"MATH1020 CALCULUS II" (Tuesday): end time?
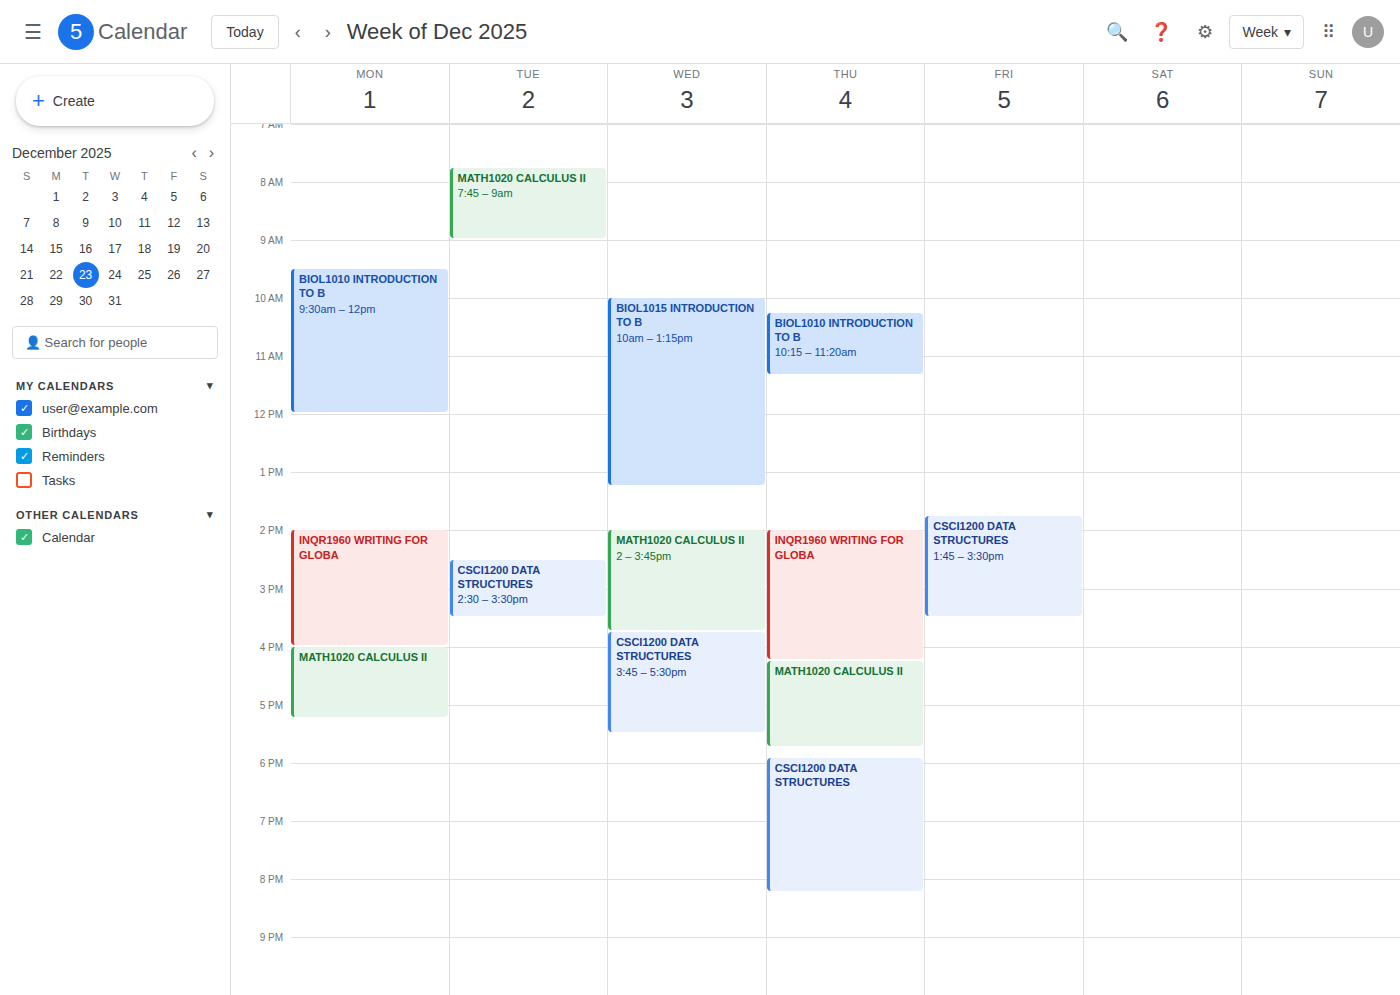
9:00 AM